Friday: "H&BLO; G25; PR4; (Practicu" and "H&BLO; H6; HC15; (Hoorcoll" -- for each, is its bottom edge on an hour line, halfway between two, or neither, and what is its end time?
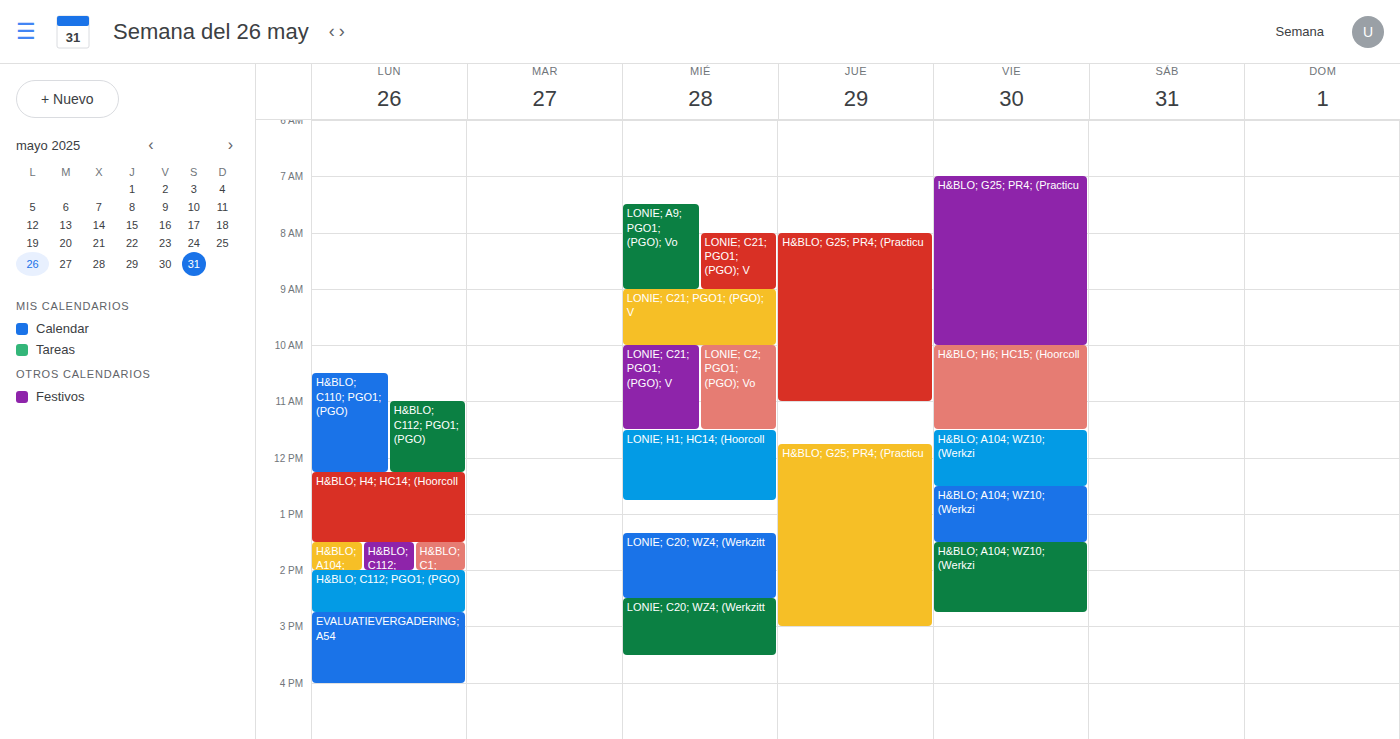
"H&BLO; G25; PR4; (Practicu": 10:00 AM, exactly on the 10 AM line. "H&BLO; H6; HC15; (Hoorcoll": 11:30 AM, halfway between the 11 AM and 12 PM lines.